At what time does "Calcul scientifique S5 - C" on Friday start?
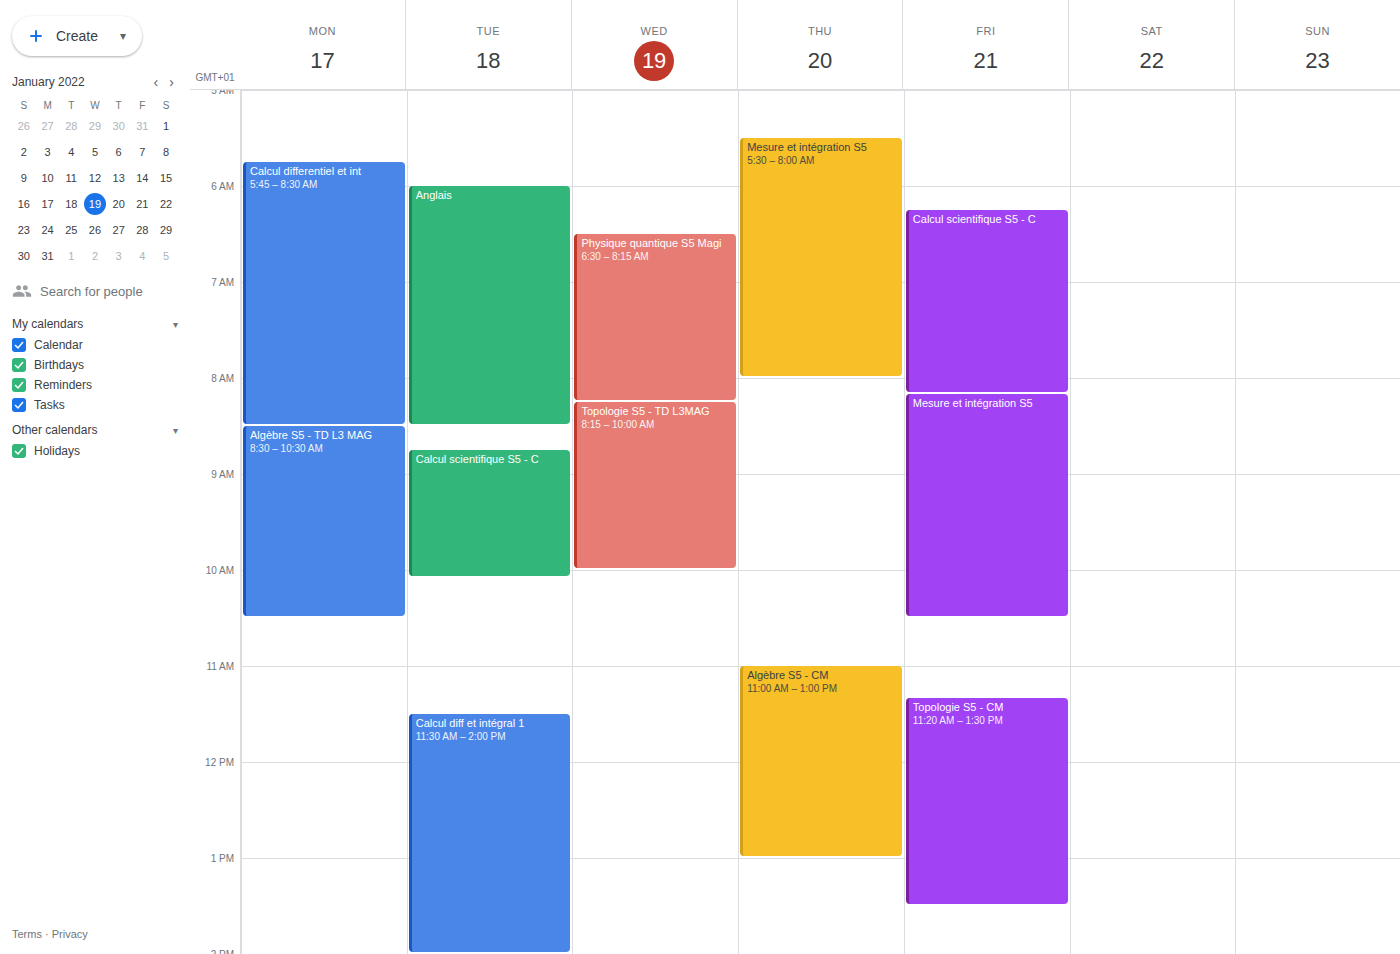
6:15 AM